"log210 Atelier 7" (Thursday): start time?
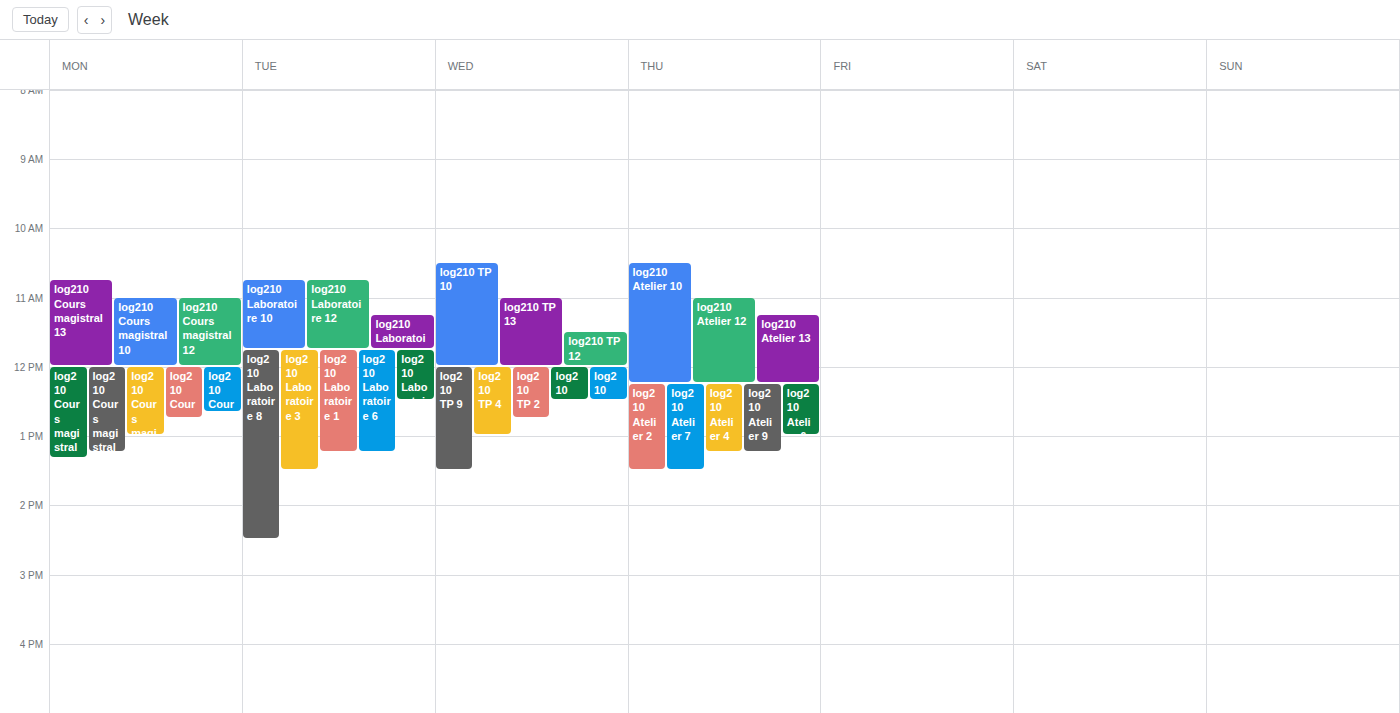
12:15